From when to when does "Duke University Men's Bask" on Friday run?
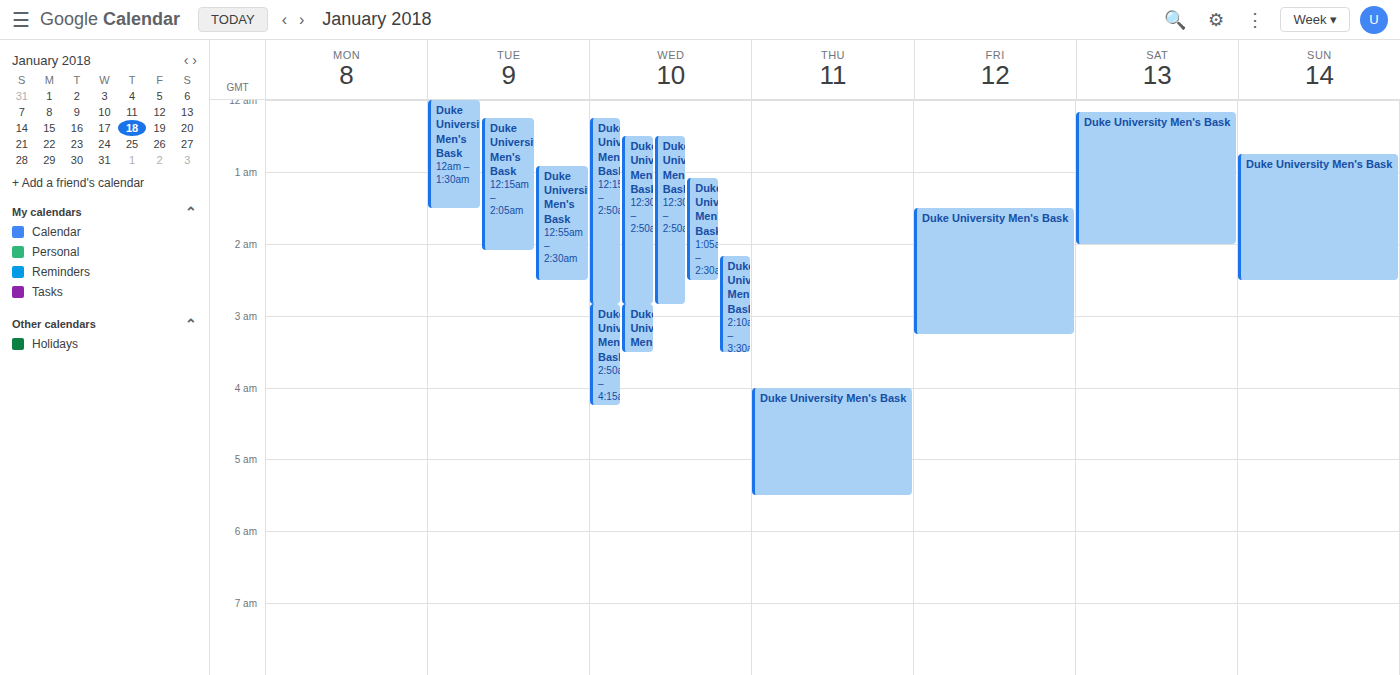
1:30 AM to 3:15 AM